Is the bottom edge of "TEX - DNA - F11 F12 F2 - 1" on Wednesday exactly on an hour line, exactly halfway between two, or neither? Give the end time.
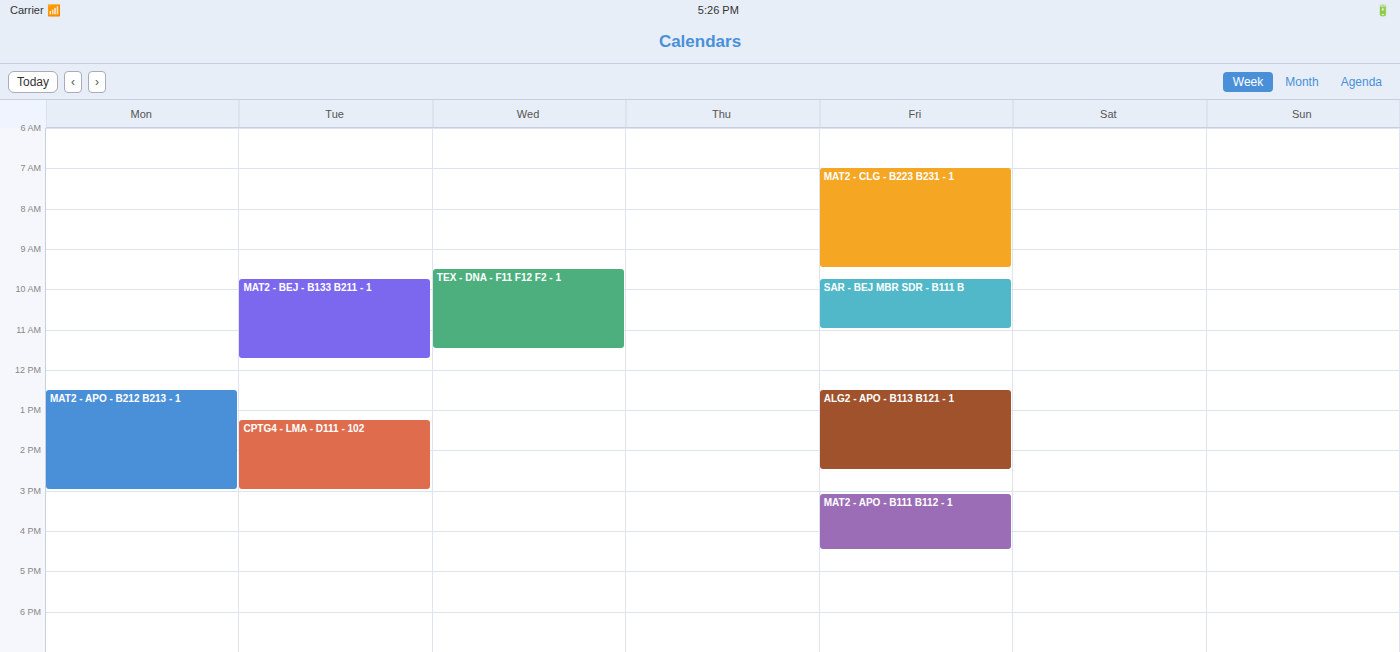
11:30 AM -- halfway between the 11 AM and 12 PM lines.